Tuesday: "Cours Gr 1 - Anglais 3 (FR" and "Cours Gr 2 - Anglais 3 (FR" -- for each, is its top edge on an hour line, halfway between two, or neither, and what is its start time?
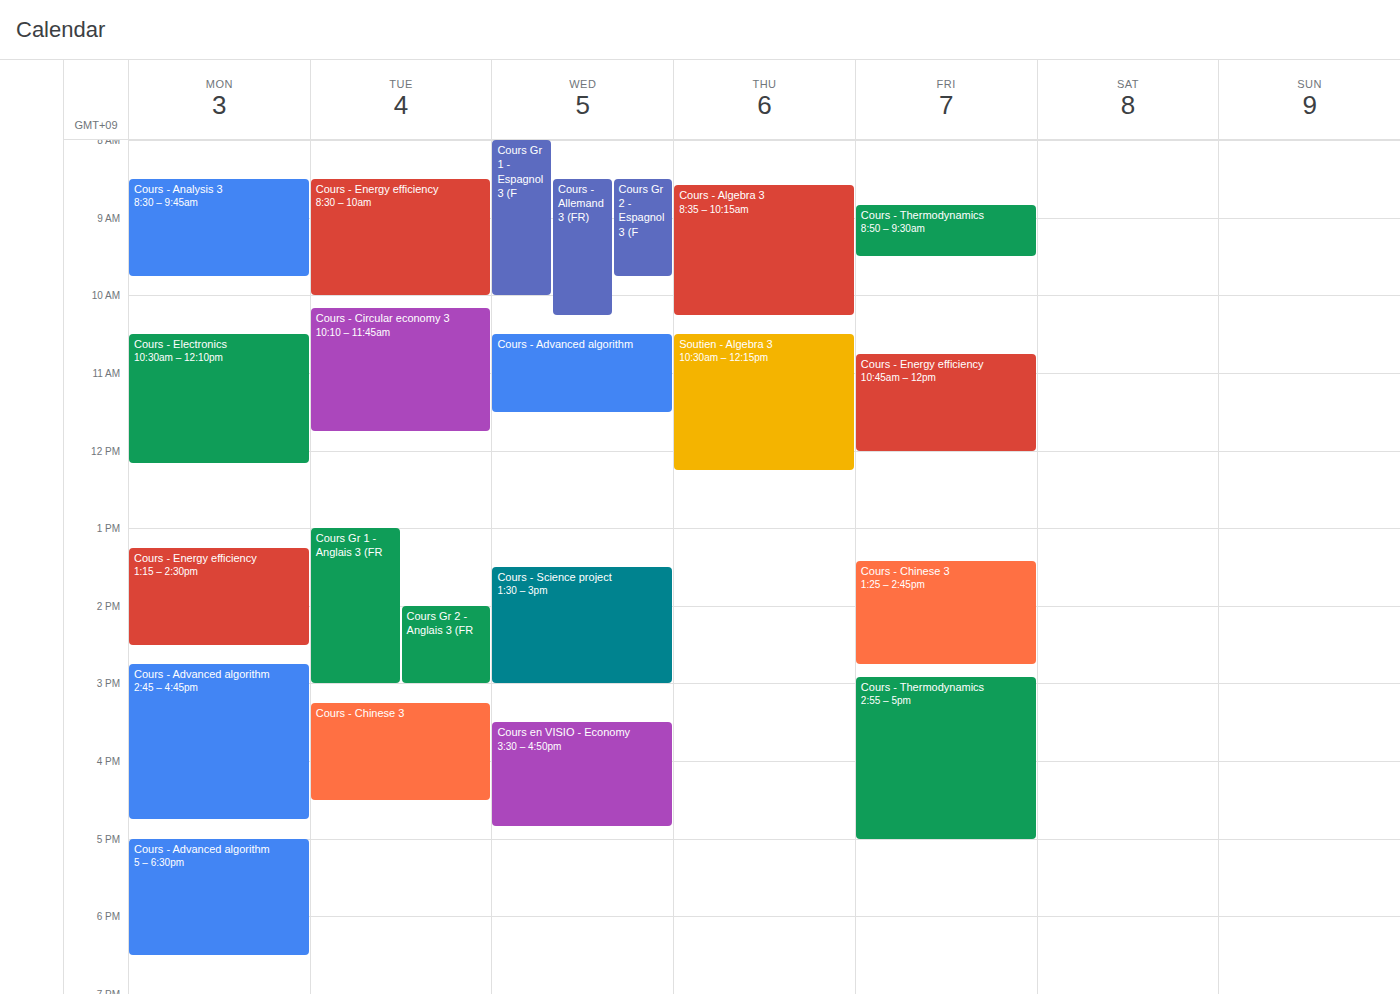
"Cours Gr 1 - Anglais 3 (FR": 1:00 PM, exactly on the 1 PM line. "Cours Gr 2 - Anglais 3 (FR": 2:00 PM, exactly on the 2 PM line.